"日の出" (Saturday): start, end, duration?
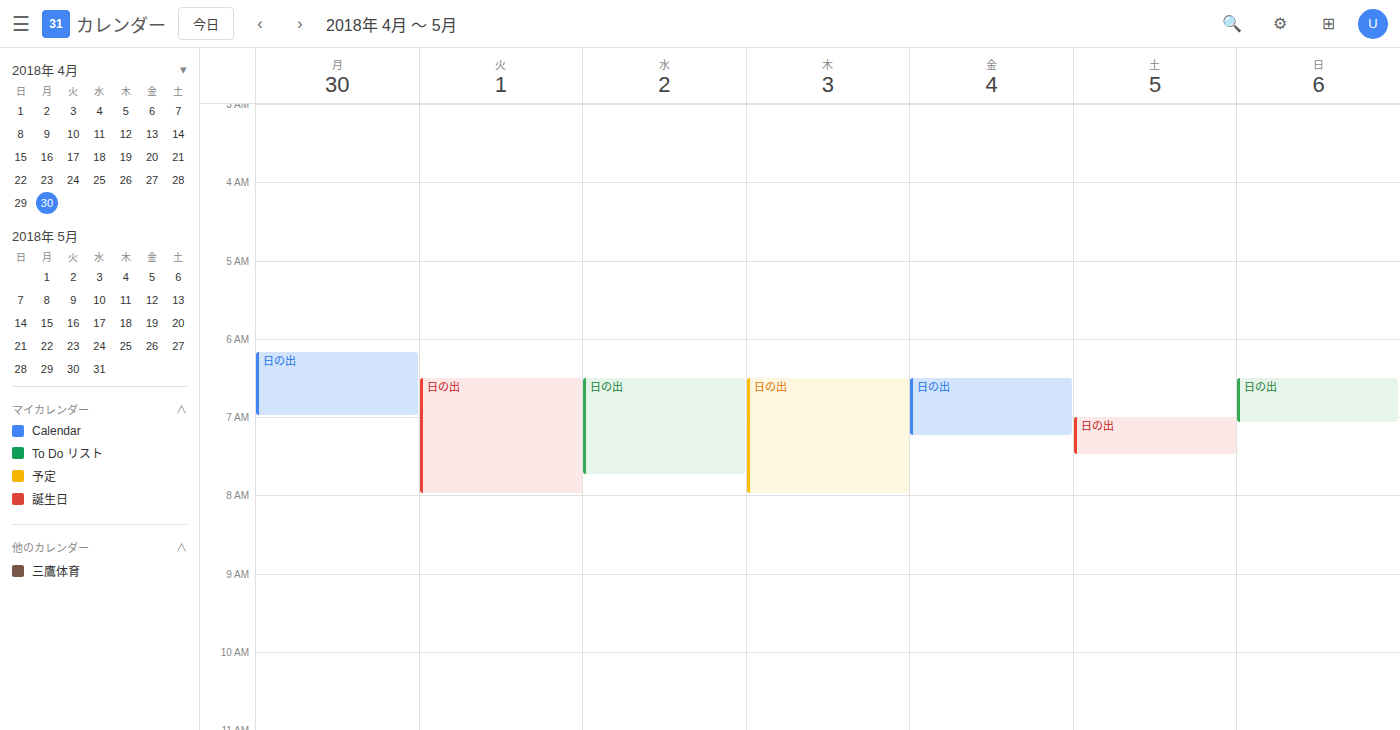
07:00 to 07:30, 30 minutes